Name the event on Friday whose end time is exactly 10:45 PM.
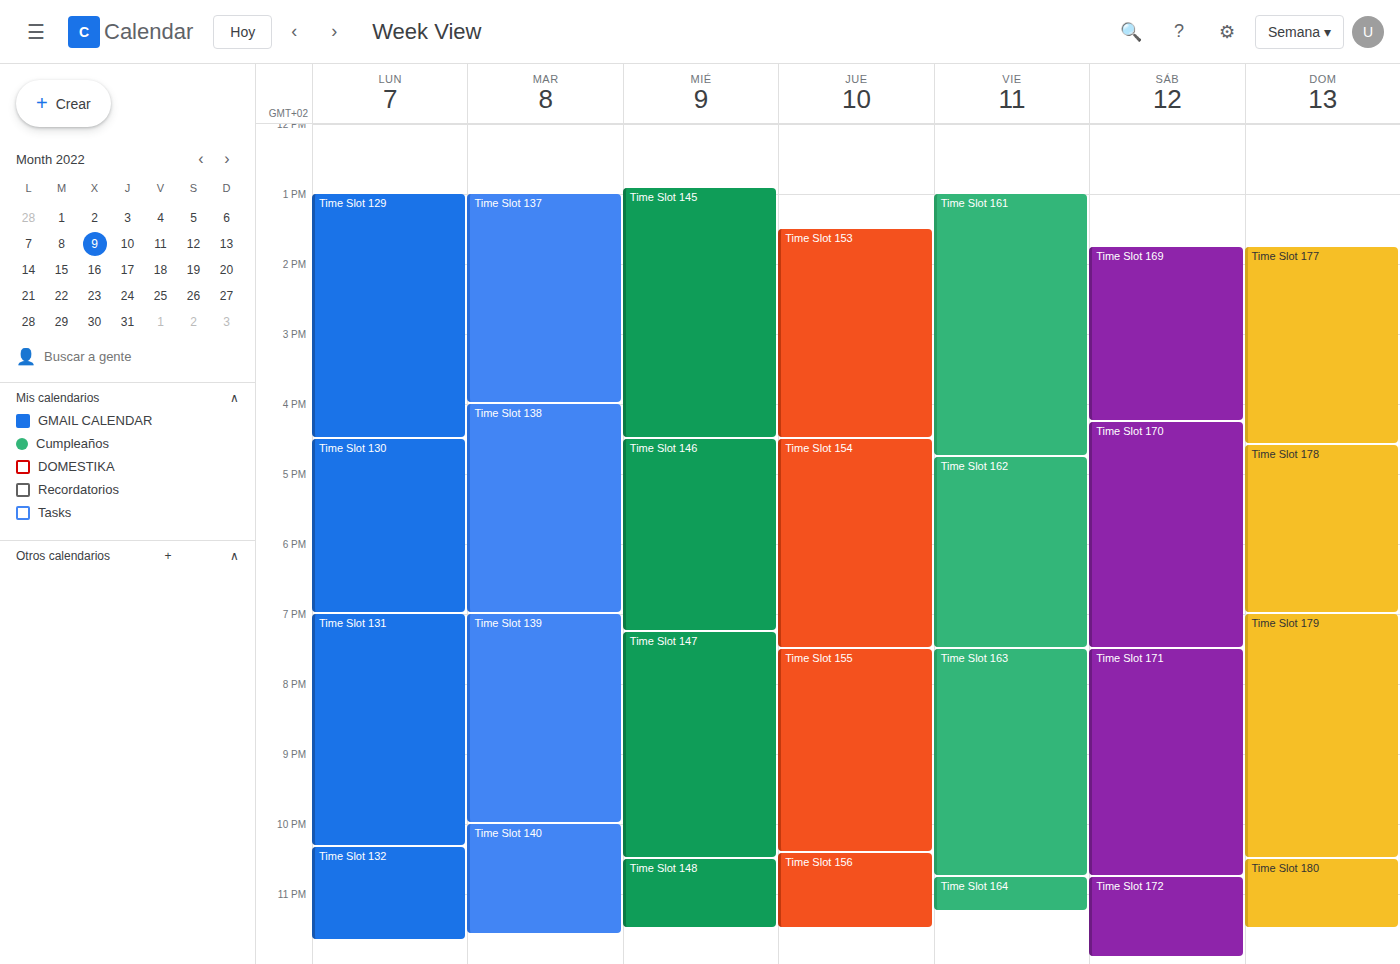
"Time Slot 163"